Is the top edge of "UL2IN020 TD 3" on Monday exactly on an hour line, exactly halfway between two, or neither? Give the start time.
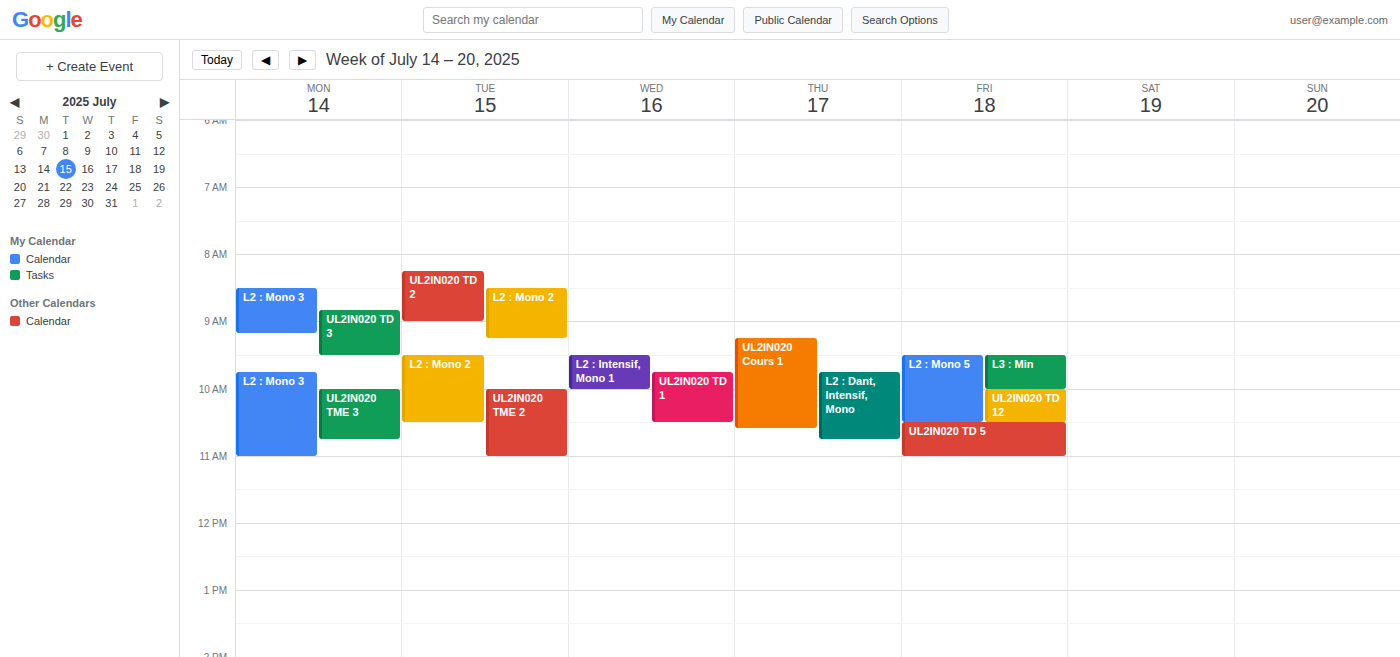
8:50 AM -- neither: 50 minutes below the 8 AM line and 10 minutes above the 9 AM line.